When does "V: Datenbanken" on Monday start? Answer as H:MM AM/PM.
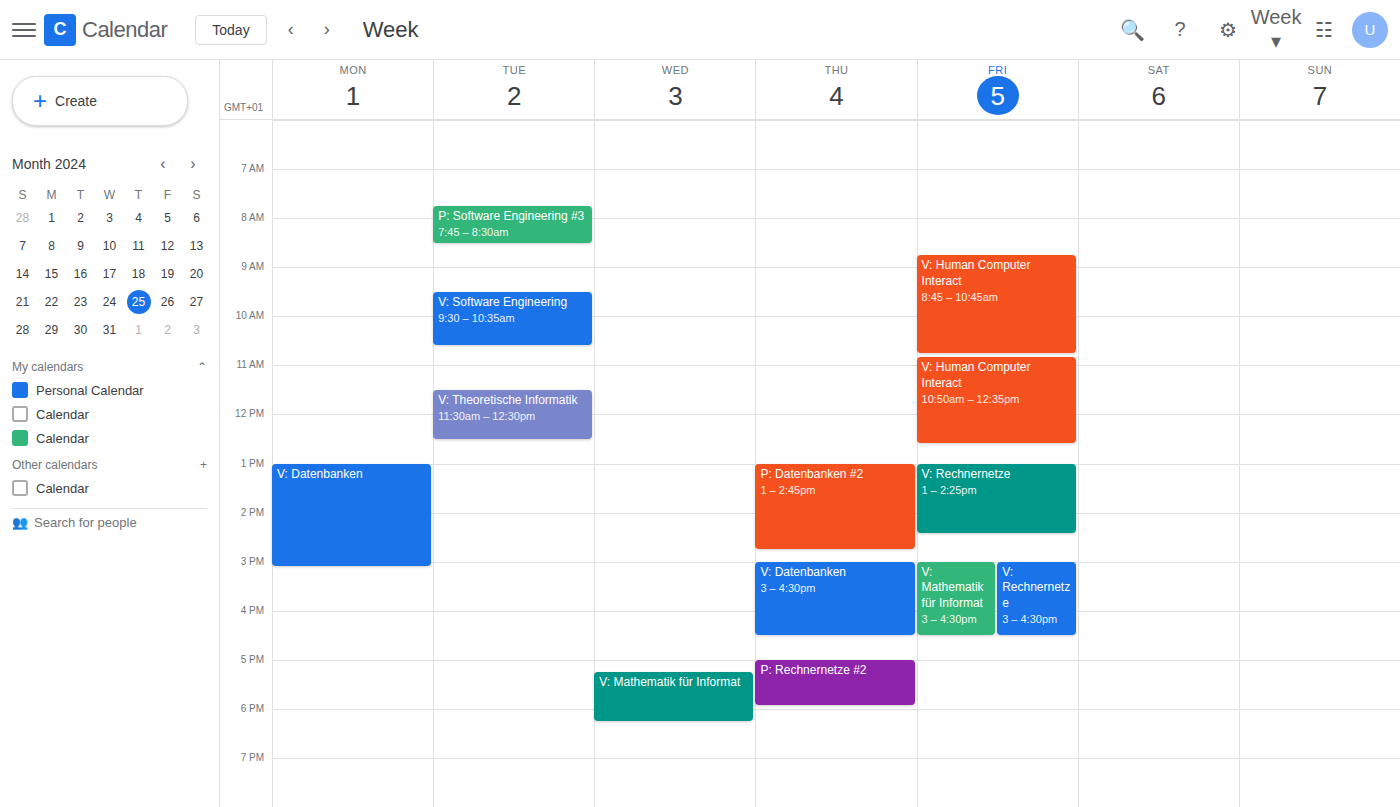
1:00 PM